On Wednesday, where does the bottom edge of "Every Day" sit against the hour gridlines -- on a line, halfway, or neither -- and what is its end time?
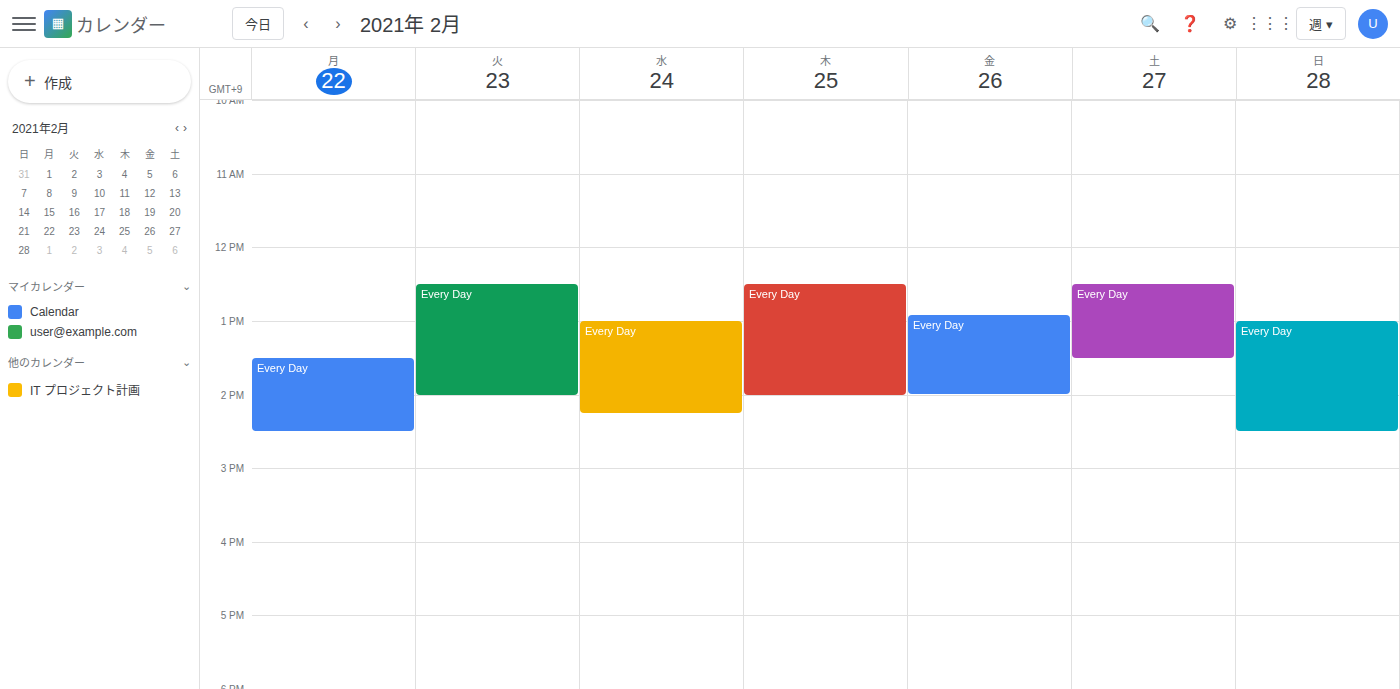
2:15 PM -- neither: a quarter of the way from the 2 PM line to the 3 PM line.